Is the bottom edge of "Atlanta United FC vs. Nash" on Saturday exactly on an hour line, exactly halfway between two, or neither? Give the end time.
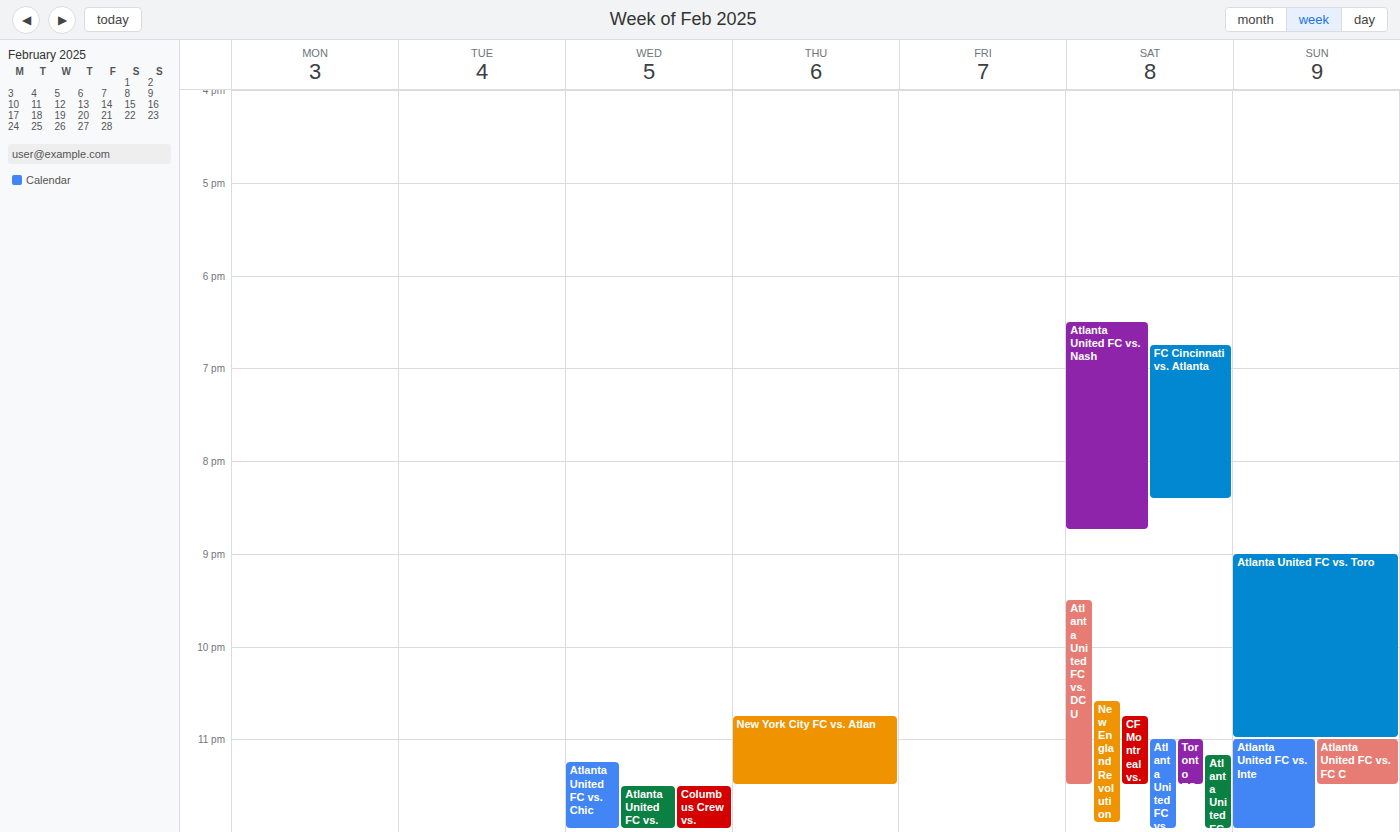
8:45 PM -- neither: three quarters of the way from the 8 PM line to the 9 PM line.